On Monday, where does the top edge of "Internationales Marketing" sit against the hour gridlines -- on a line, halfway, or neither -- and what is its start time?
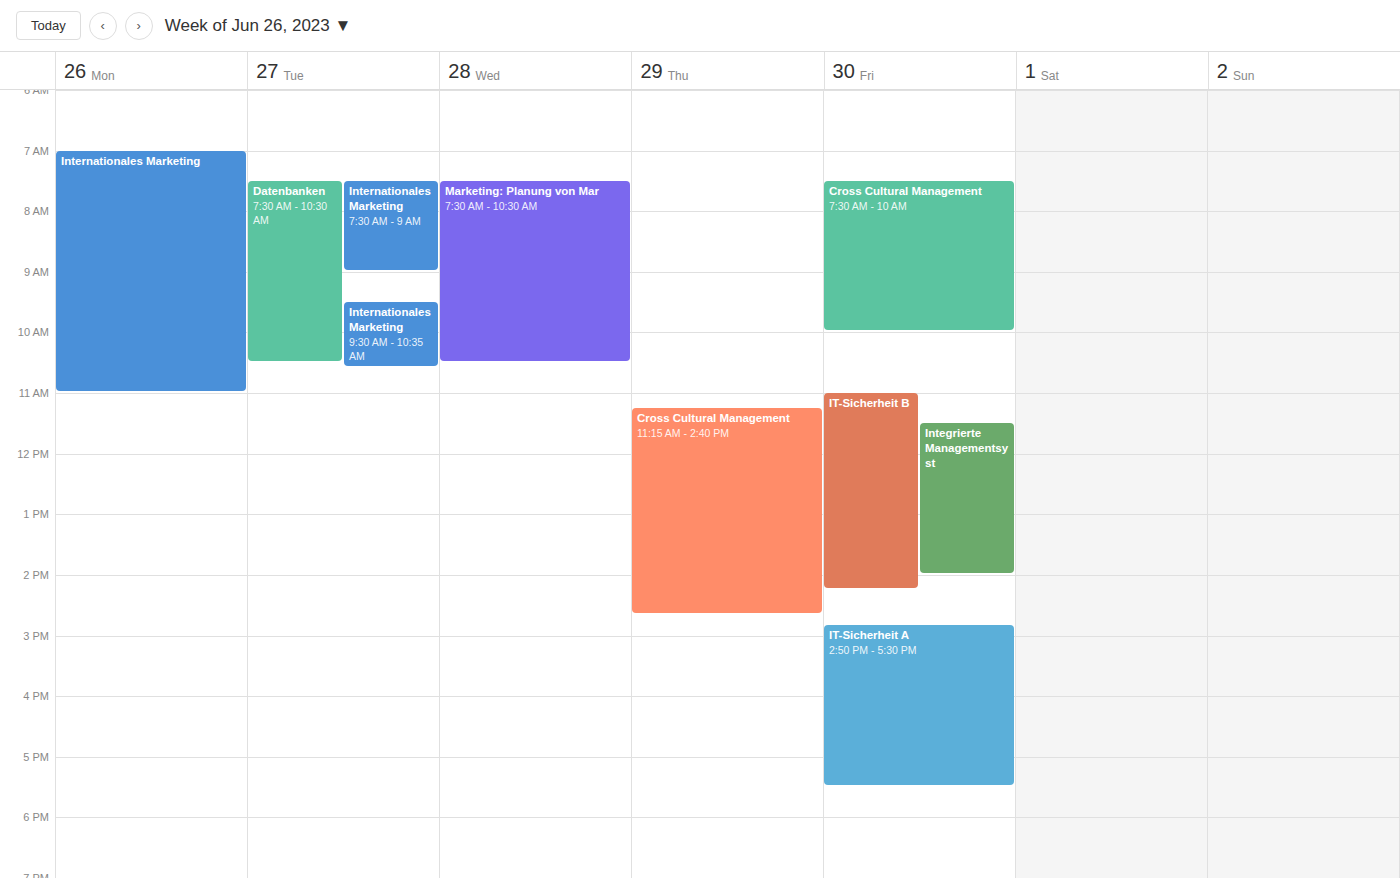
07:00 -- exactly on the 07:00 line.